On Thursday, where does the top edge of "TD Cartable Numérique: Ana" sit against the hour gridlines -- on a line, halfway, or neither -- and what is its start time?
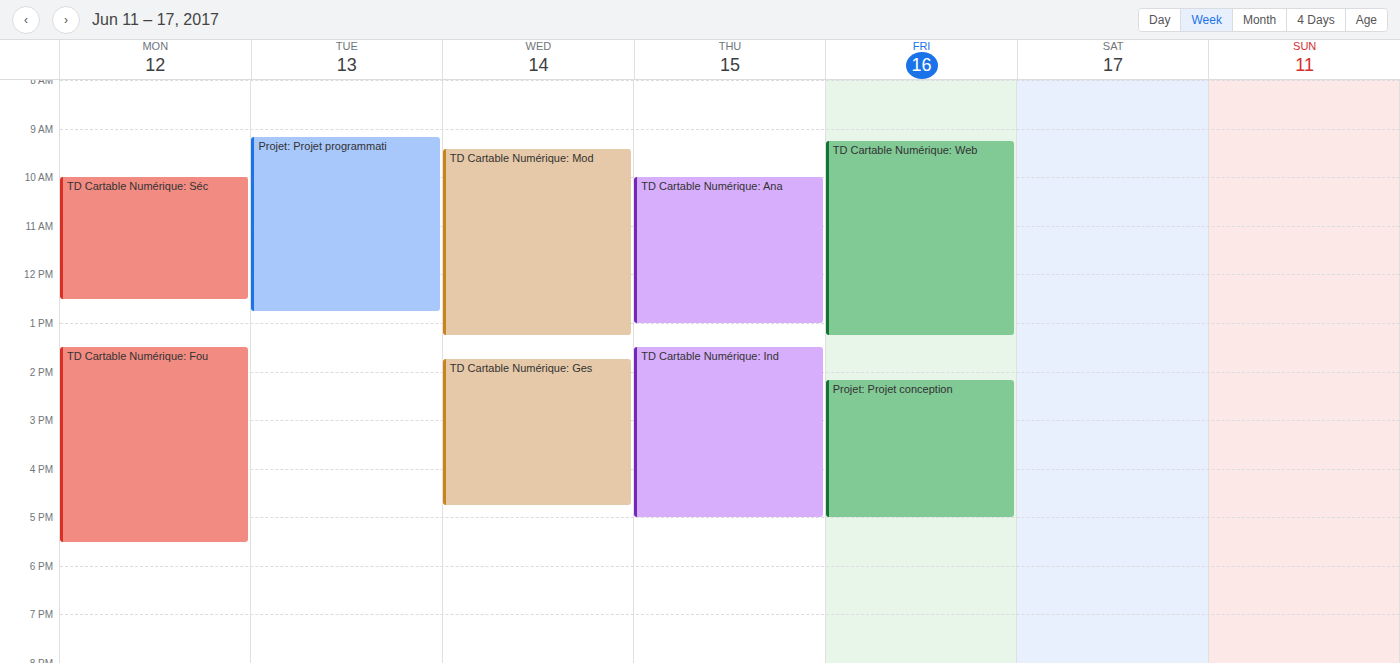
10:00 AM -- exactly on the 10 AM line.